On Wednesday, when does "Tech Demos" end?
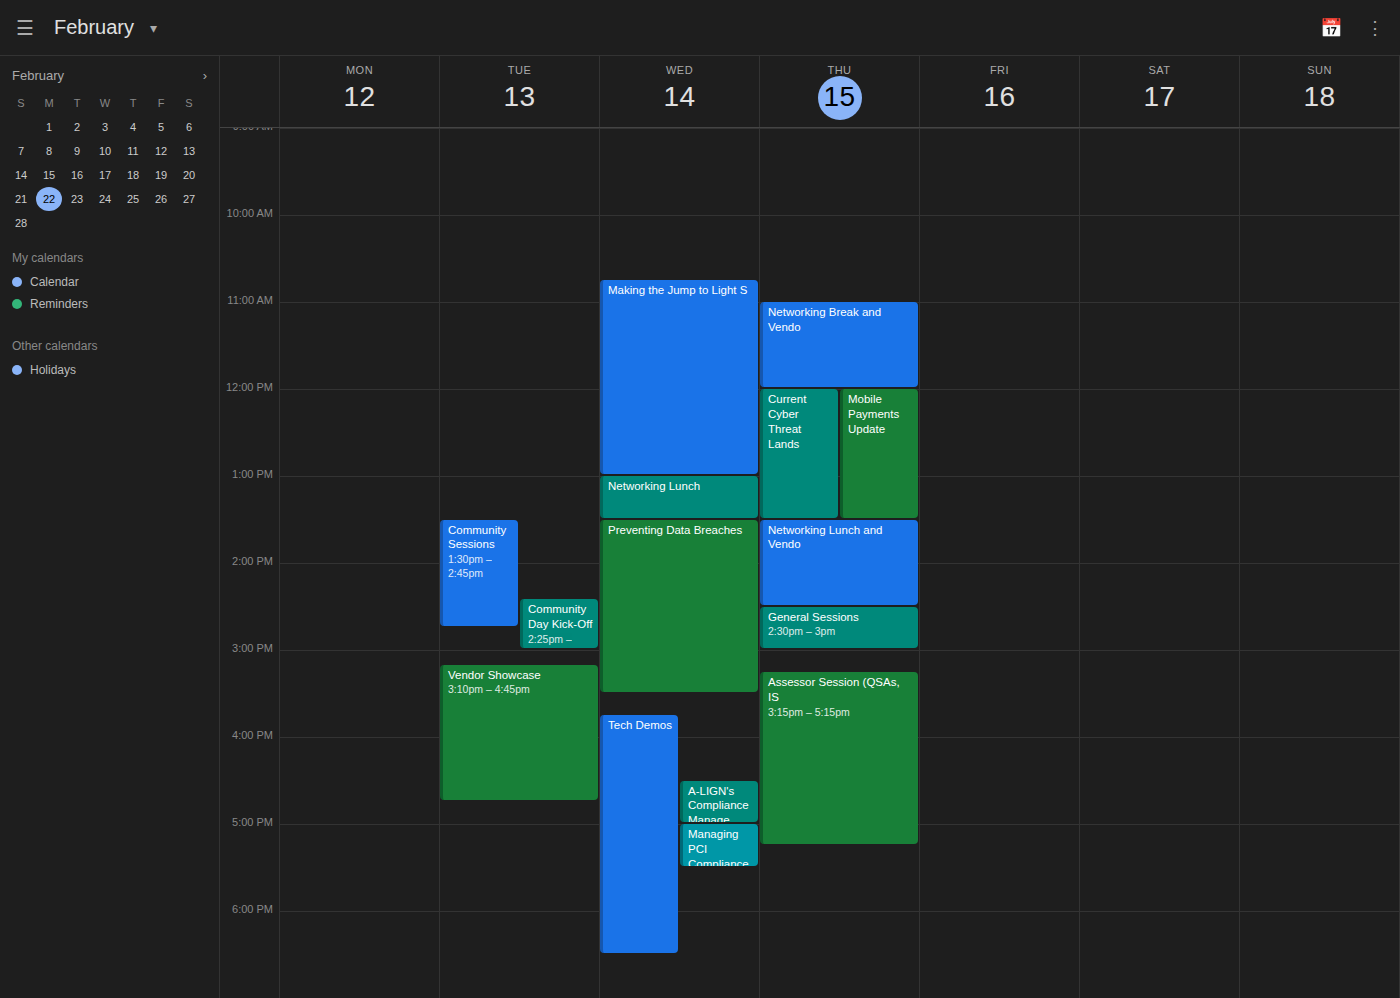
6:30 PM